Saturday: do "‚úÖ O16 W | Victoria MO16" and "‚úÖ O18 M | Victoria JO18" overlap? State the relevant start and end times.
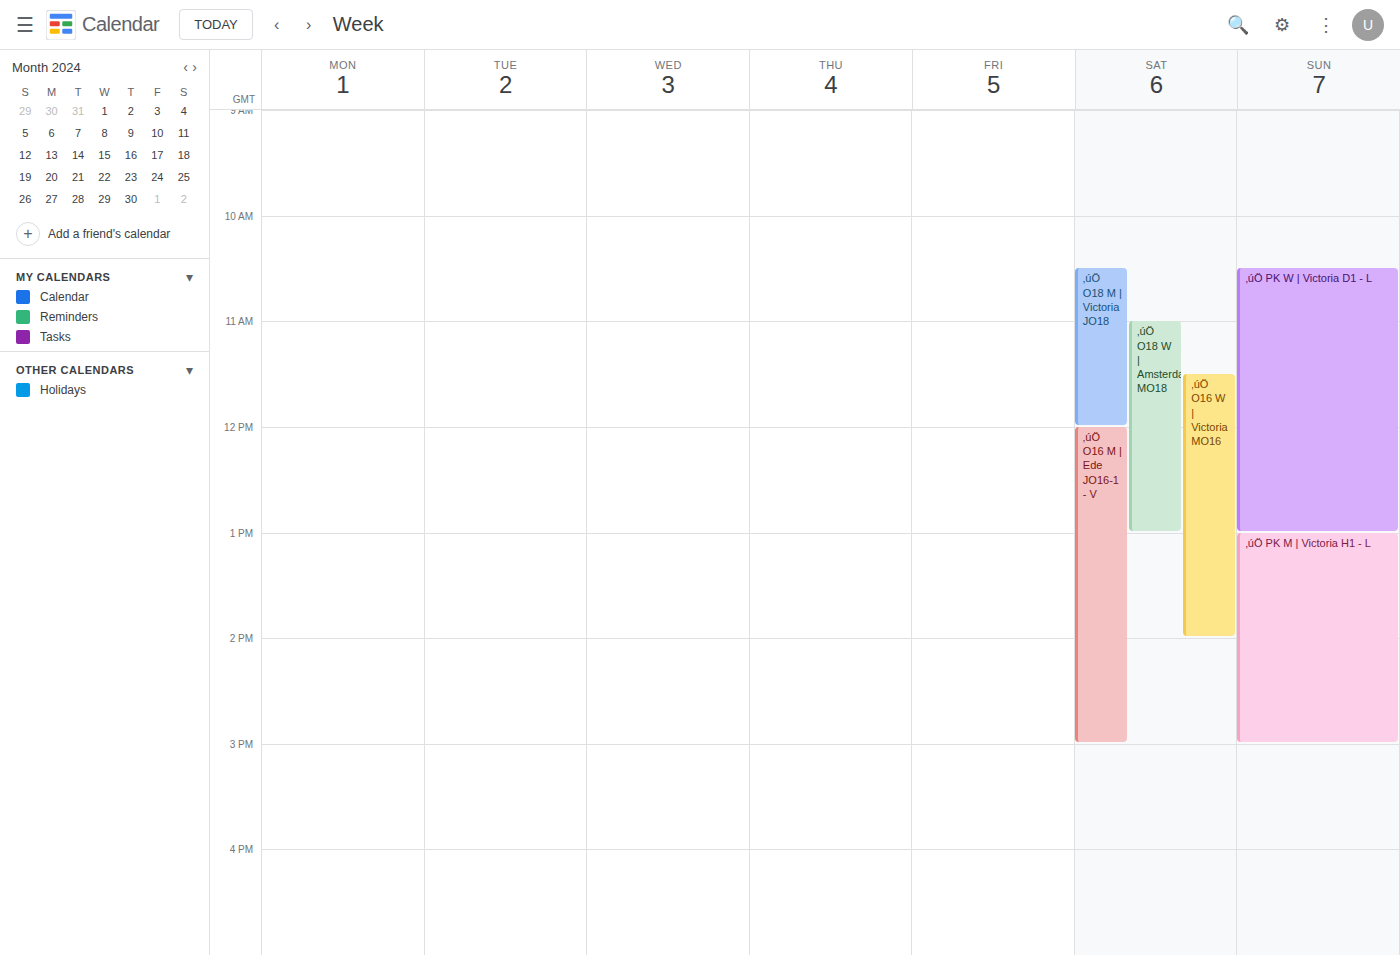
"‚úÖ O16 W | Victoria MO16" starts at 11:30 AM, before "‚úÖ O18 M | Victoria JO18" ends at 12:00 PM -- they overlap.